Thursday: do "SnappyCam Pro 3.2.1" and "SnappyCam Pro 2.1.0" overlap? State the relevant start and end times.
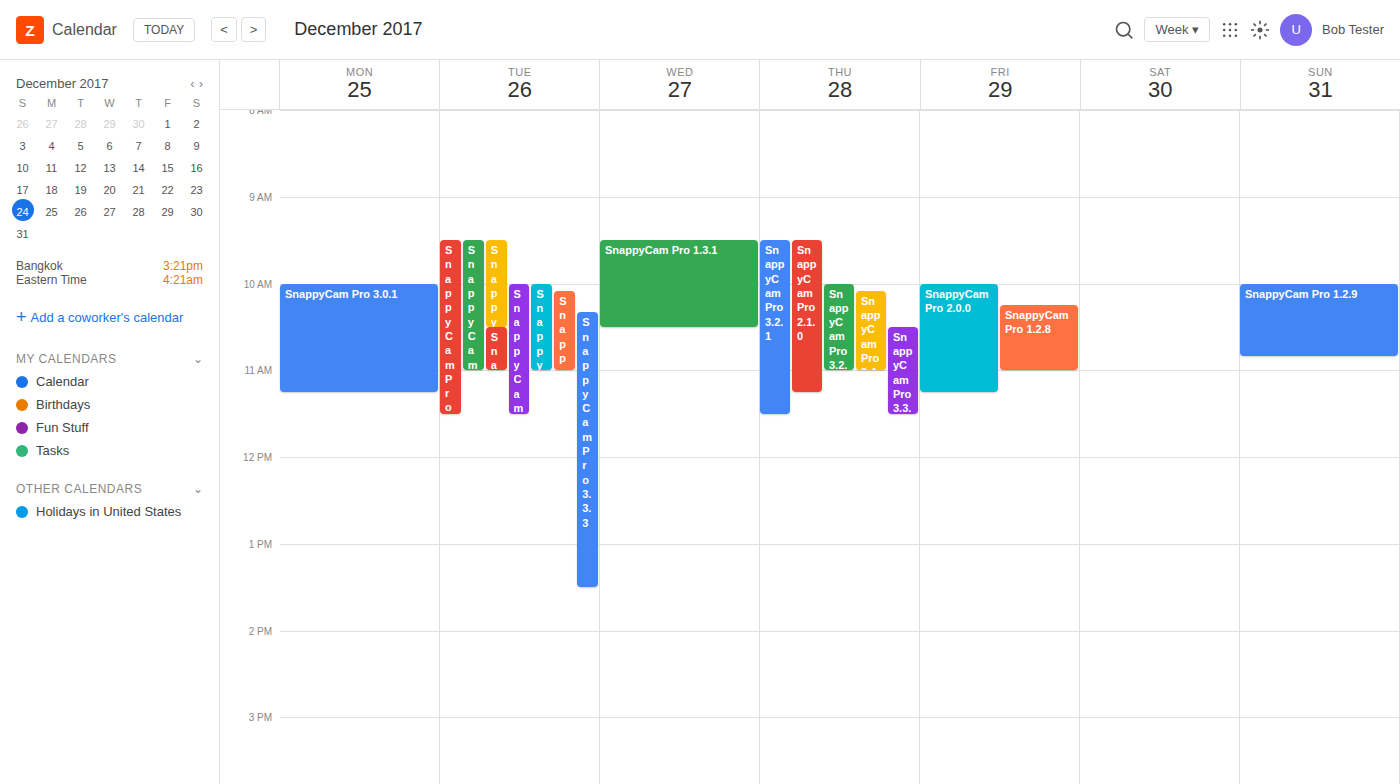
"SnappyCam Pro 2.1.0" runs 9:30 AM to 11:15 AM, inside "SnappyCam Pro 3.2.1" -- they overlap.